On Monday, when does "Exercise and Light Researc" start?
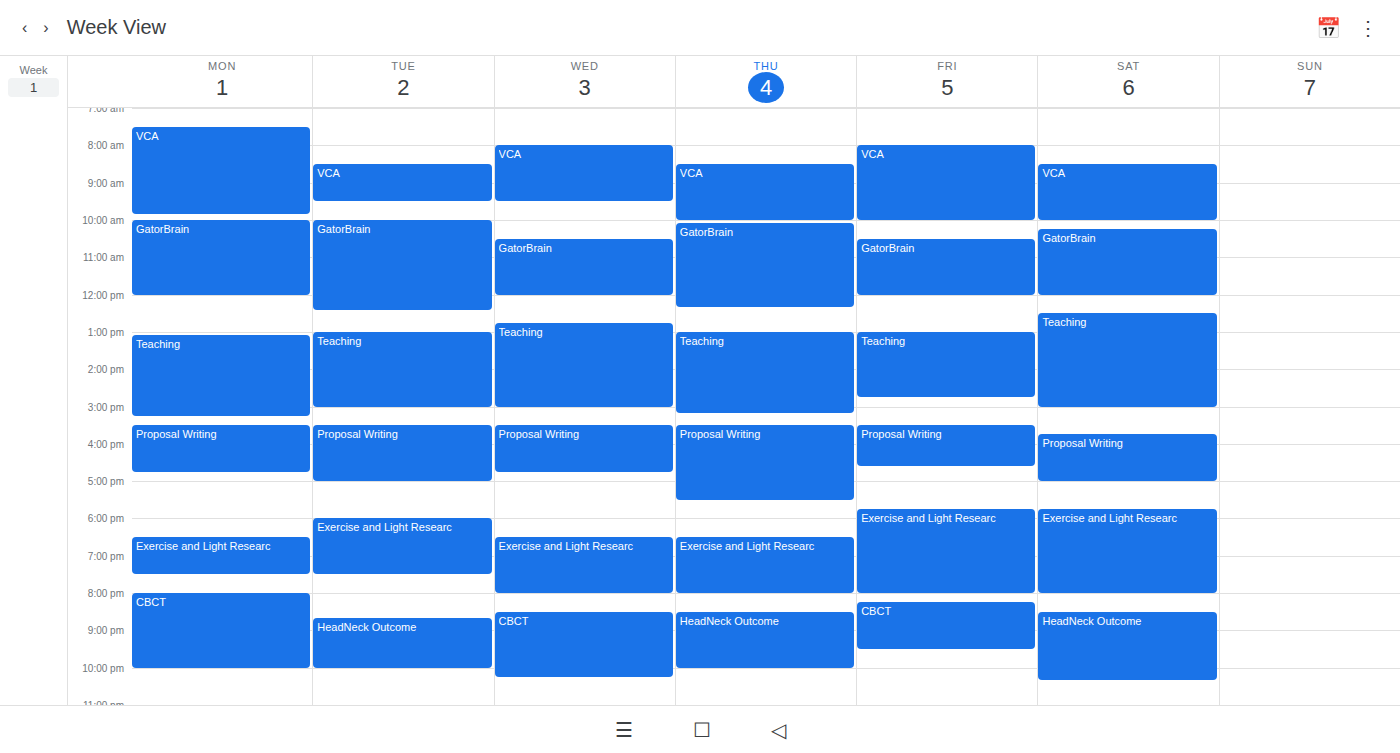
6:30 PM